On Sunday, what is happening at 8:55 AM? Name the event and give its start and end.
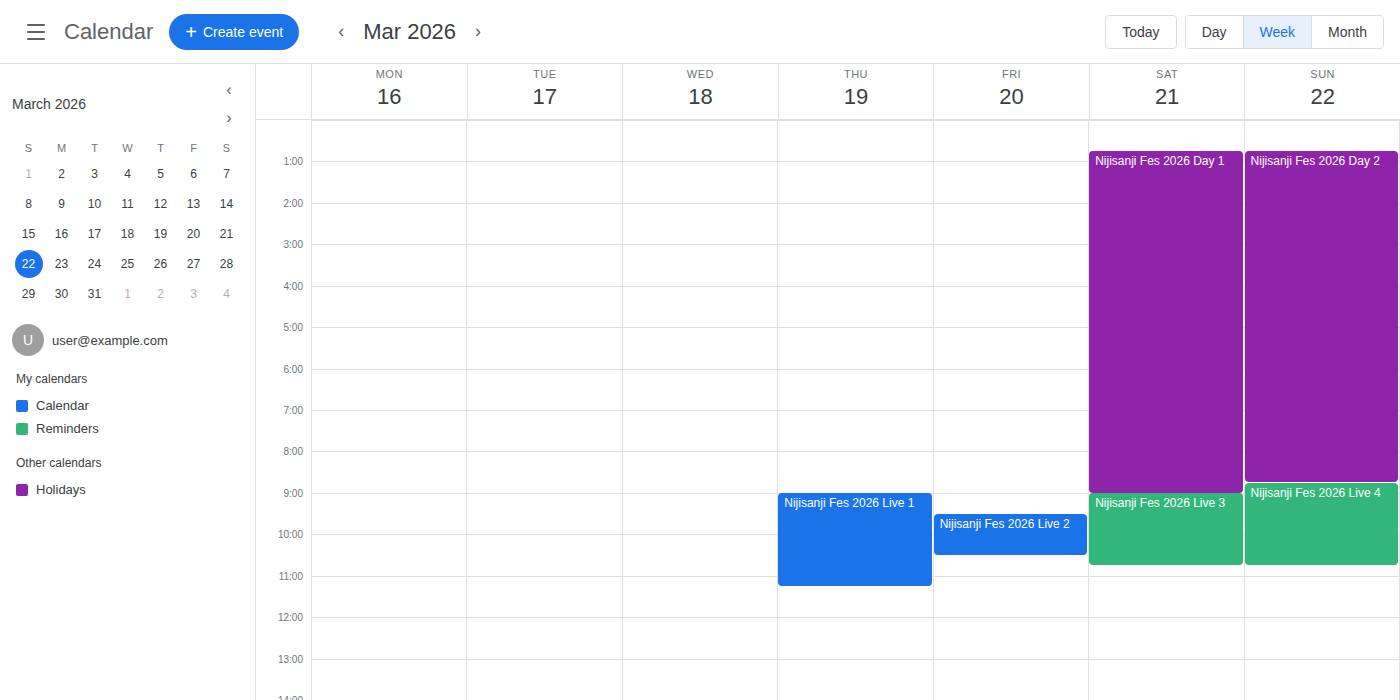
"Nijisanji Fes 2026 Live 4", 8:45 AM to 10:45 AM